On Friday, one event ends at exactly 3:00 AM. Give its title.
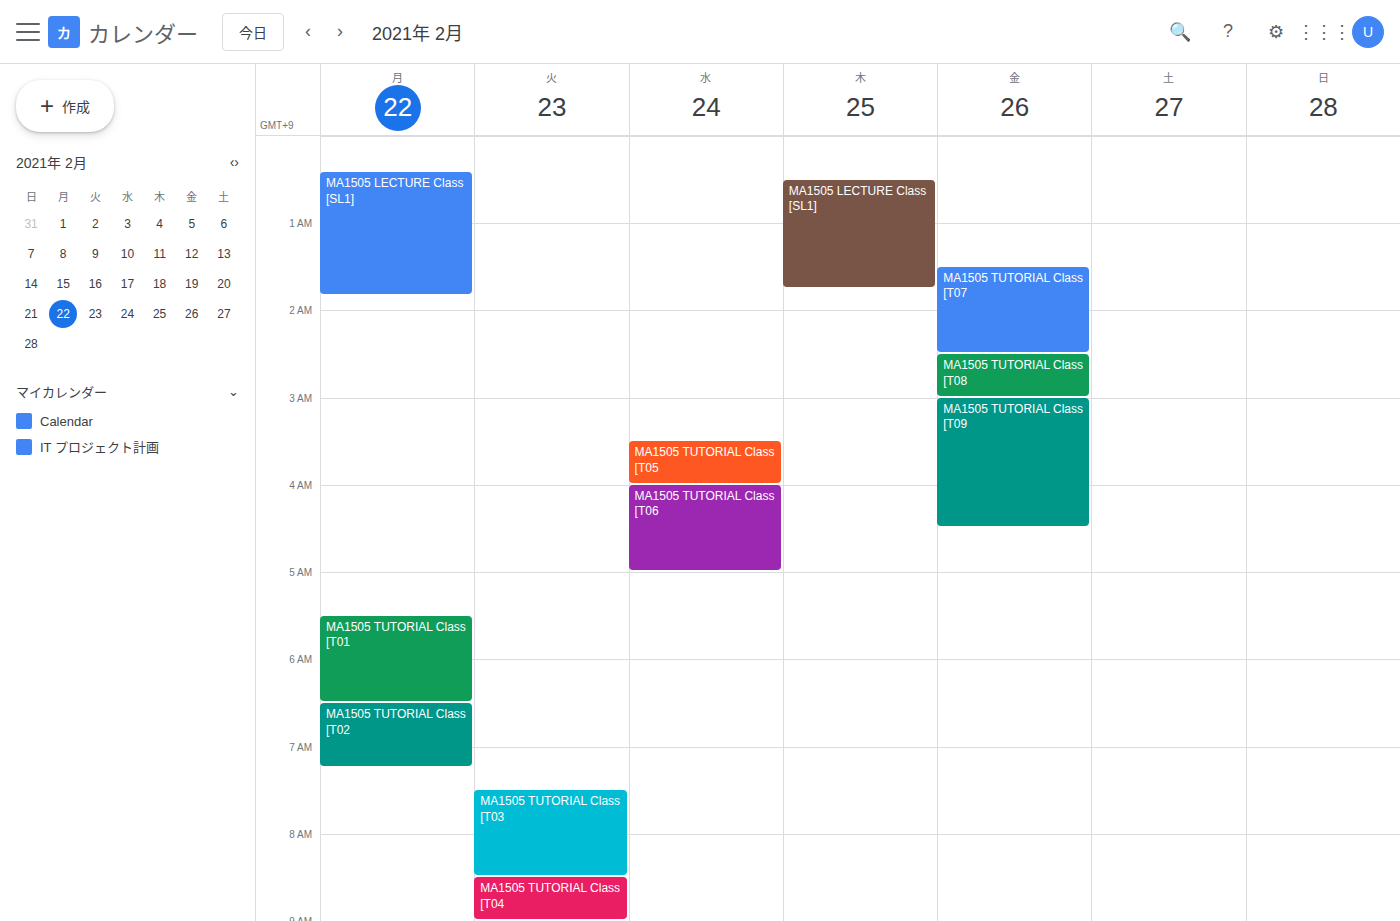
"MA1505 TUTORIAL Class [T08"